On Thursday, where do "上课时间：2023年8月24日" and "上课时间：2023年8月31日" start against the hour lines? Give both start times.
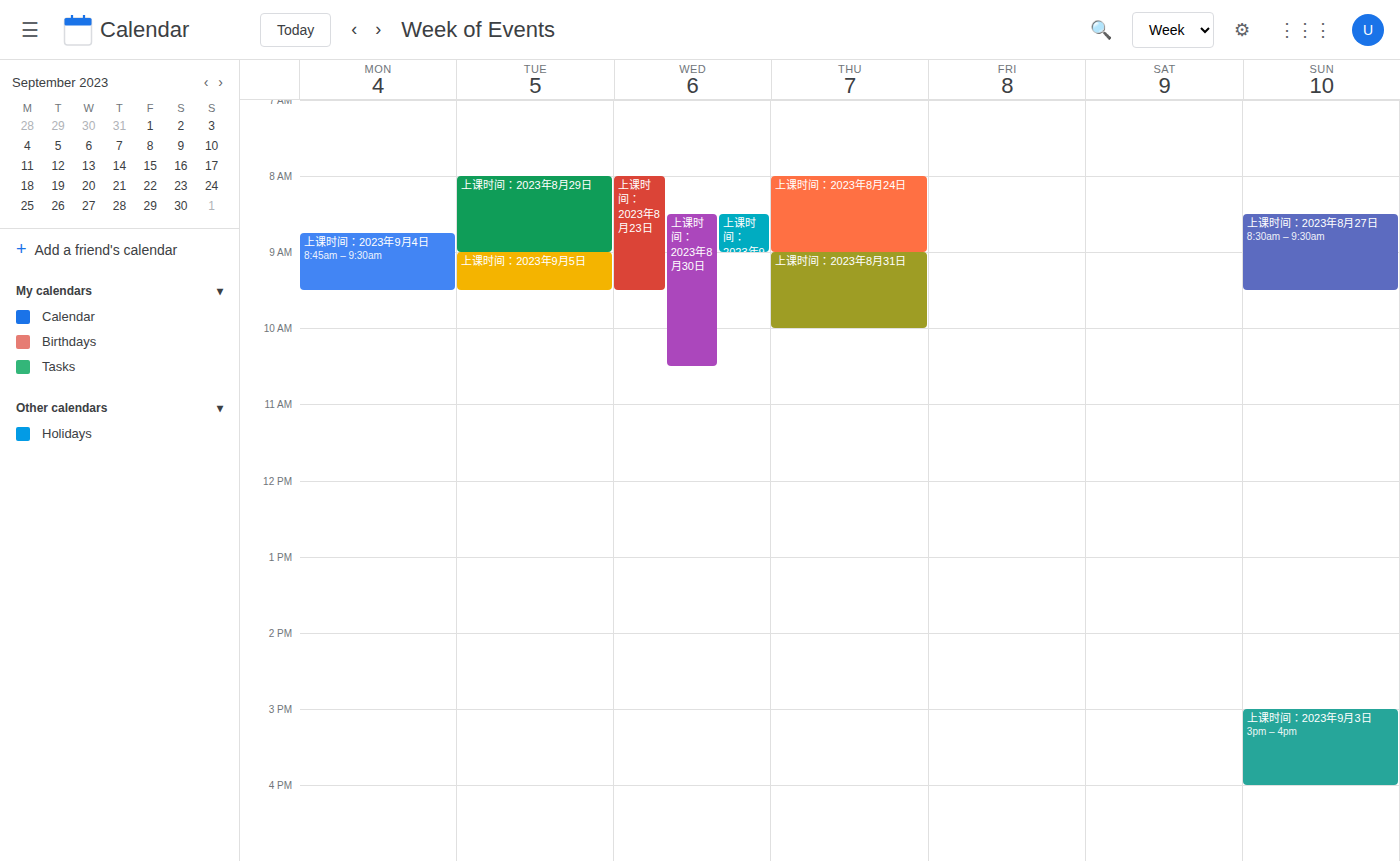
"上课时间：2023年8月24日": 8:00 AM, exactly on the 8 AM line. "上课时间：2023年8月31日": 9:00 AM, exactly on the 9 AM line.